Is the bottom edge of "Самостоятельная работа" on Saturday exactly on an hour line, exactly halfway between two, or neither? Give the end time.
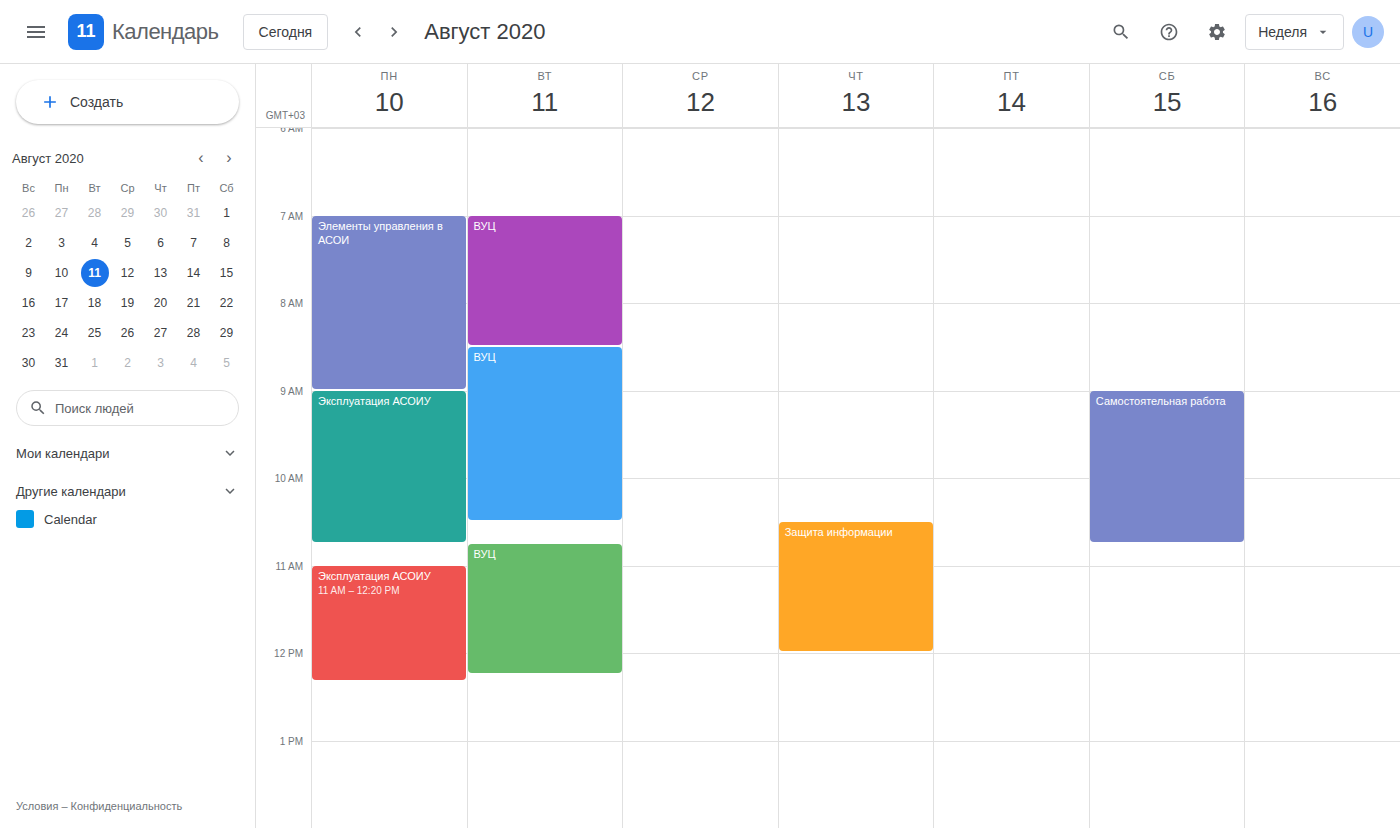
10:45 AM -- neither: three quarters of the way from the 10 AM line to the 11 AM line.